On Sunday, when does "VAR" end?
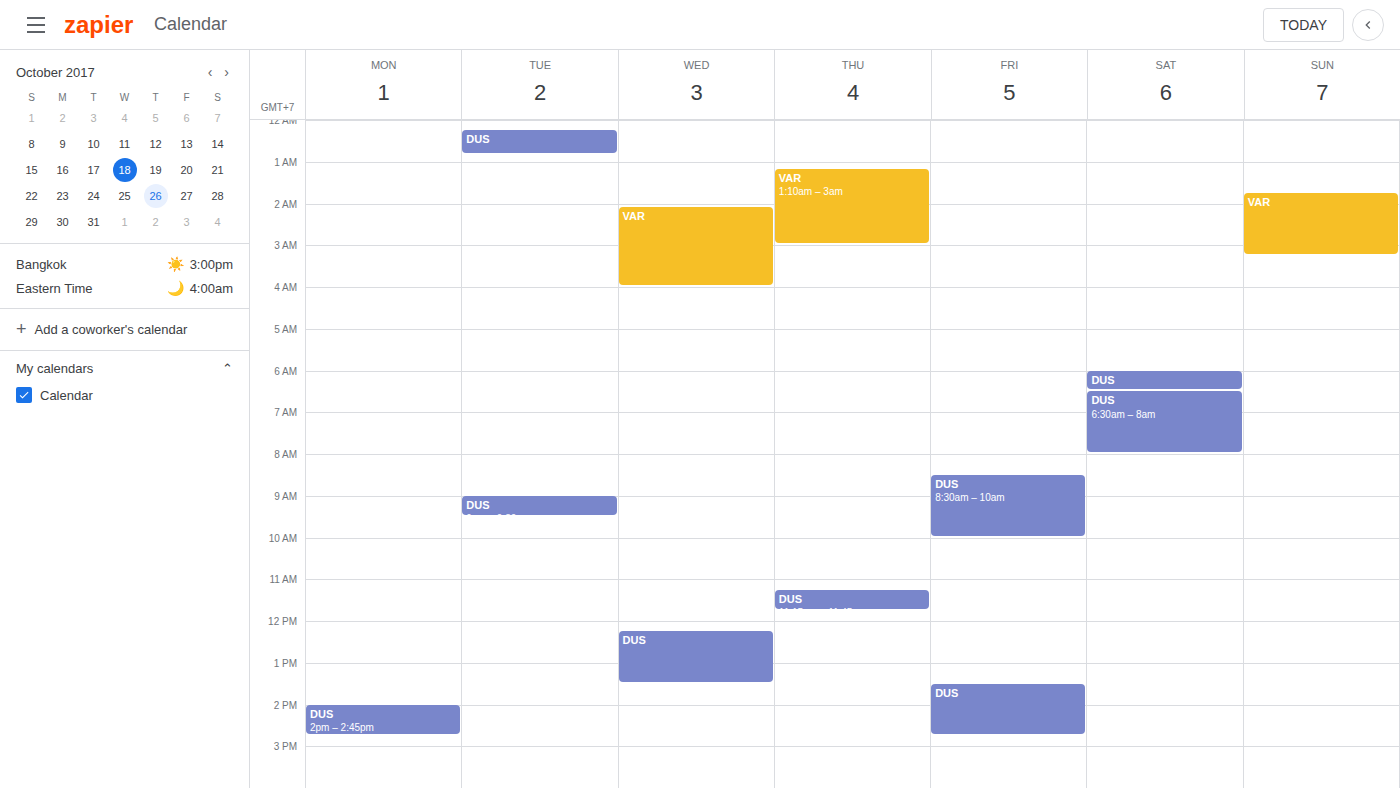
03:15